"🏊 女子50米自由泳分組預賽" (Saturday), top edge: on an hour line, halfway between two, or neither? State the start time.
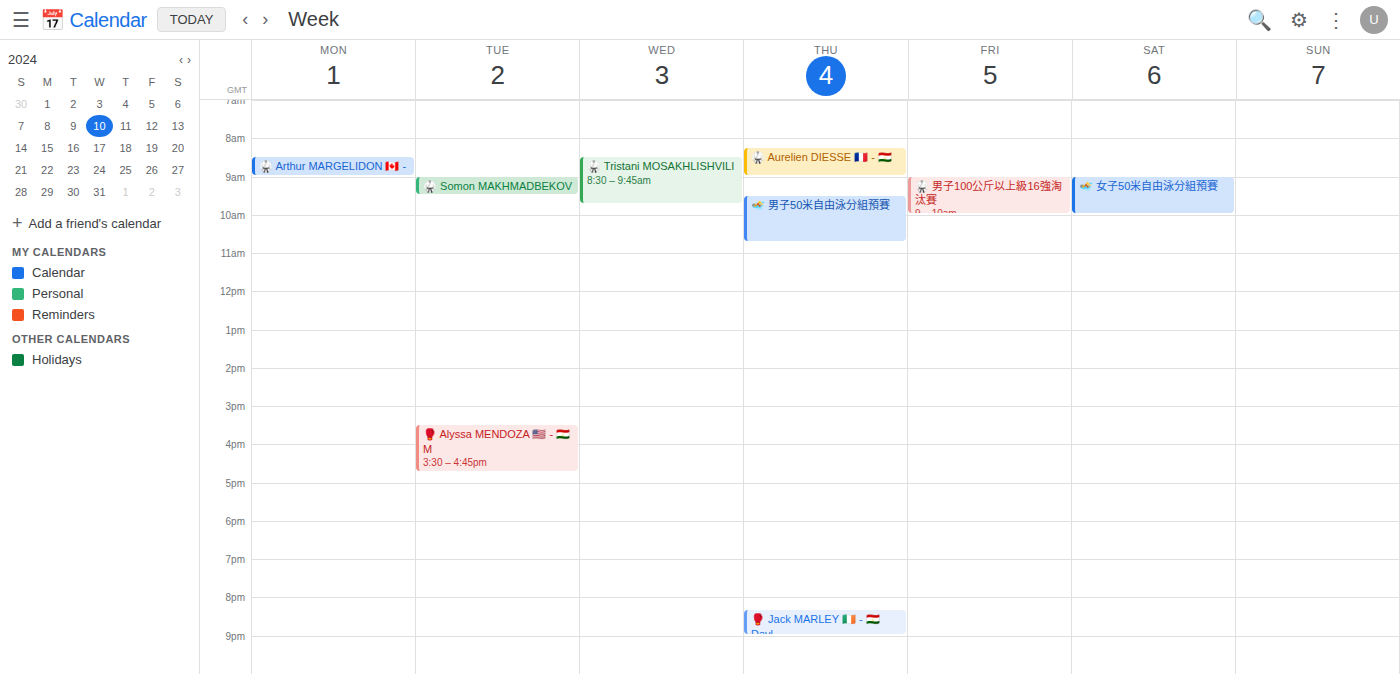
09:00 -- exactly on the 09:00 line.